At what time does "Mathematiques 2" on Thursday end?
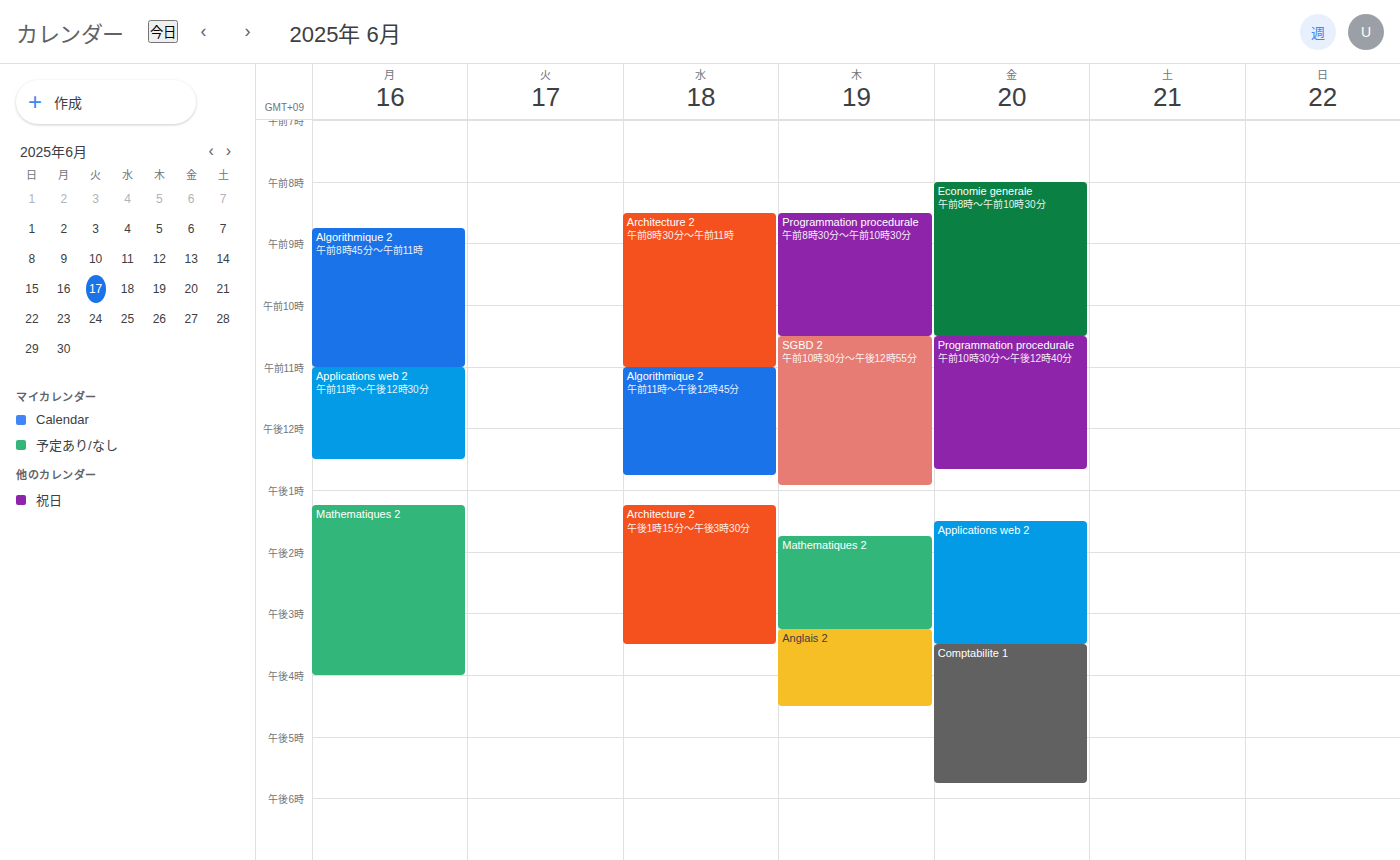
3:15 PM